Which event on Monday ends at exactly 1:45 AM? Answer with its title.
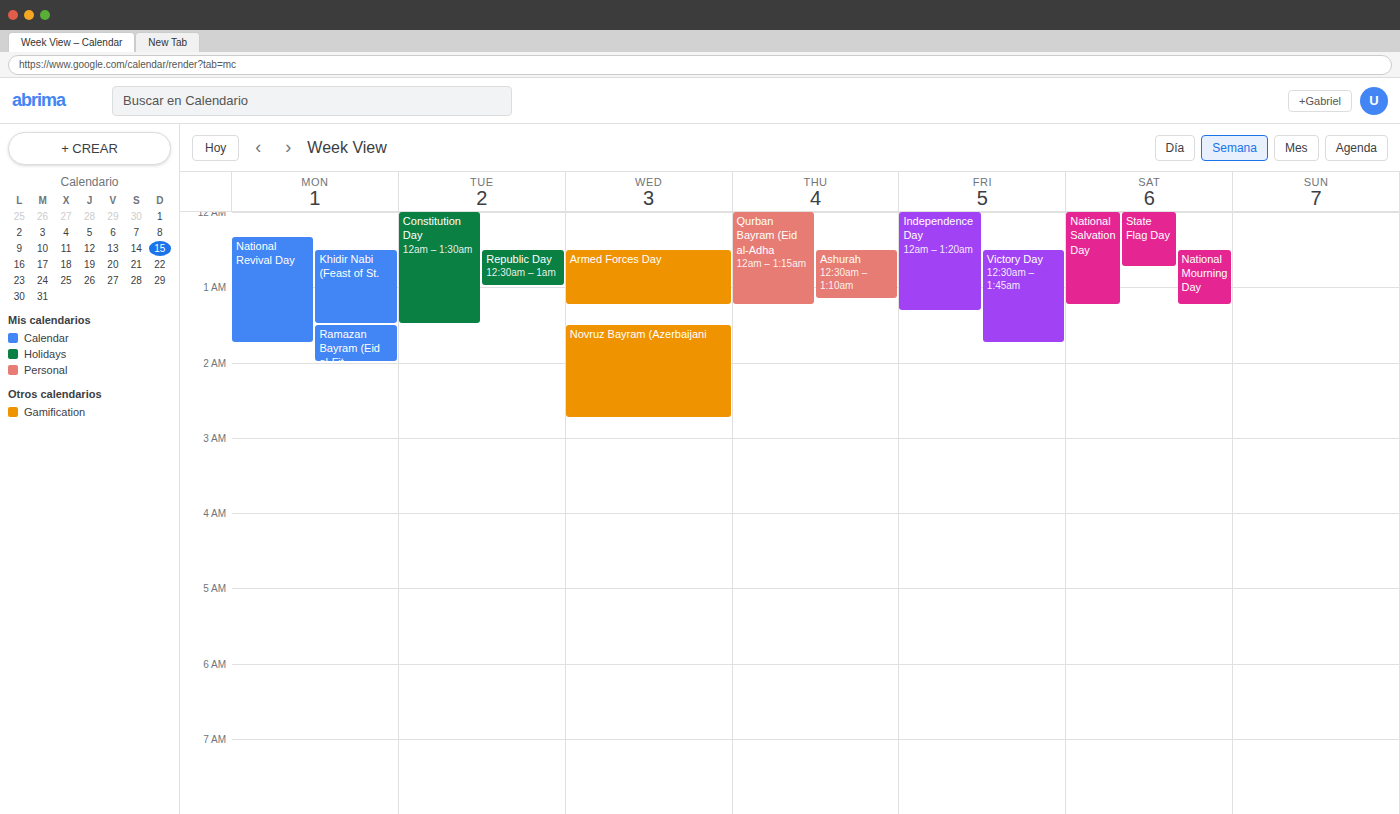
"National Revival Day"